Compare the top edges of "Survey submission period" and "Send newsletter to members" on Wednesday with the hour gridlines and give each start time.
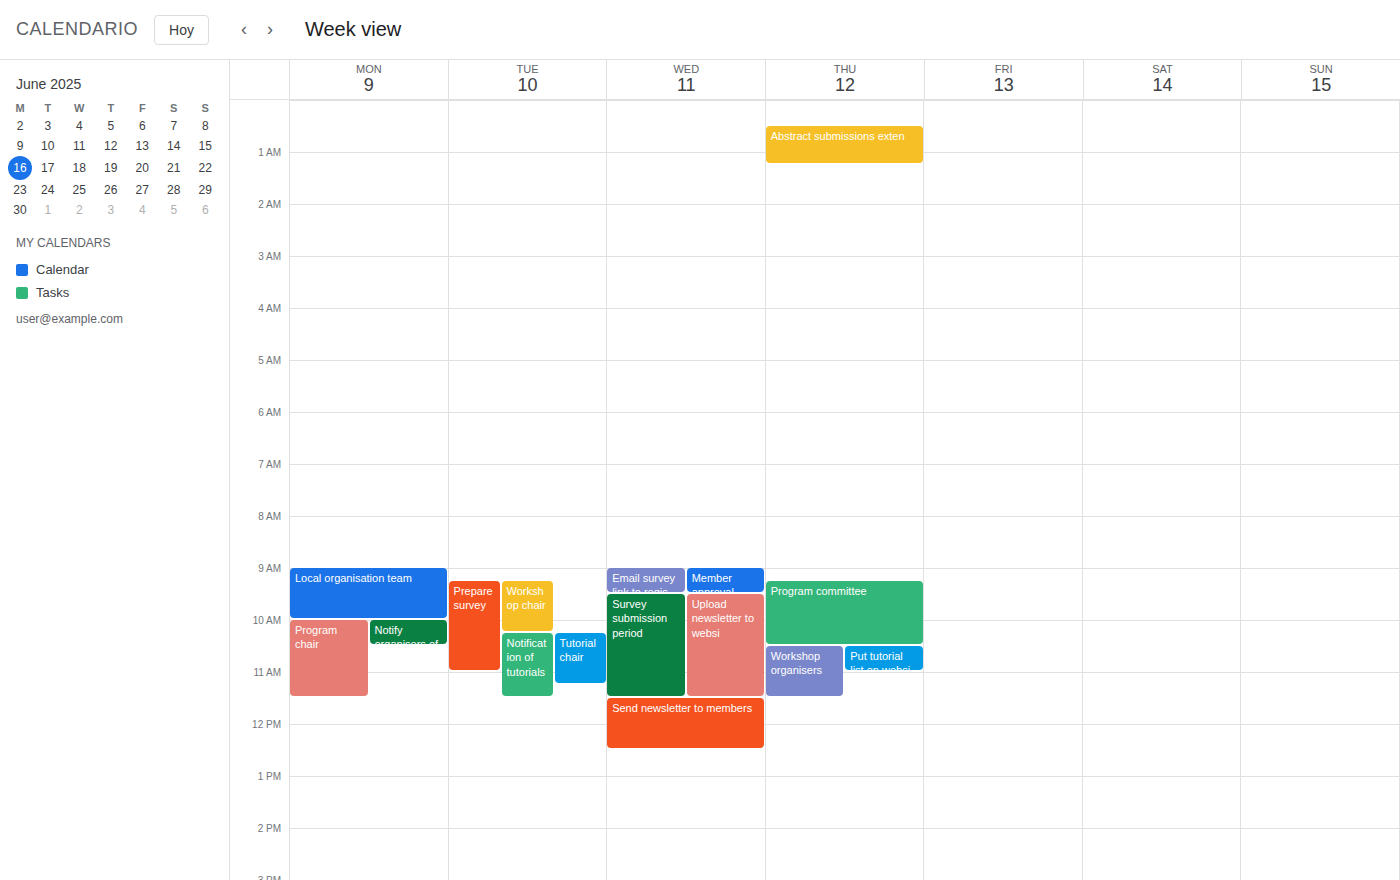
"Survey submission period": 9:30 AM, halfway between the 9 AM and 10 AM lines. "Send newsletter to members": 11:30 AM, halfway between the 11 AM and 12 PM lines.